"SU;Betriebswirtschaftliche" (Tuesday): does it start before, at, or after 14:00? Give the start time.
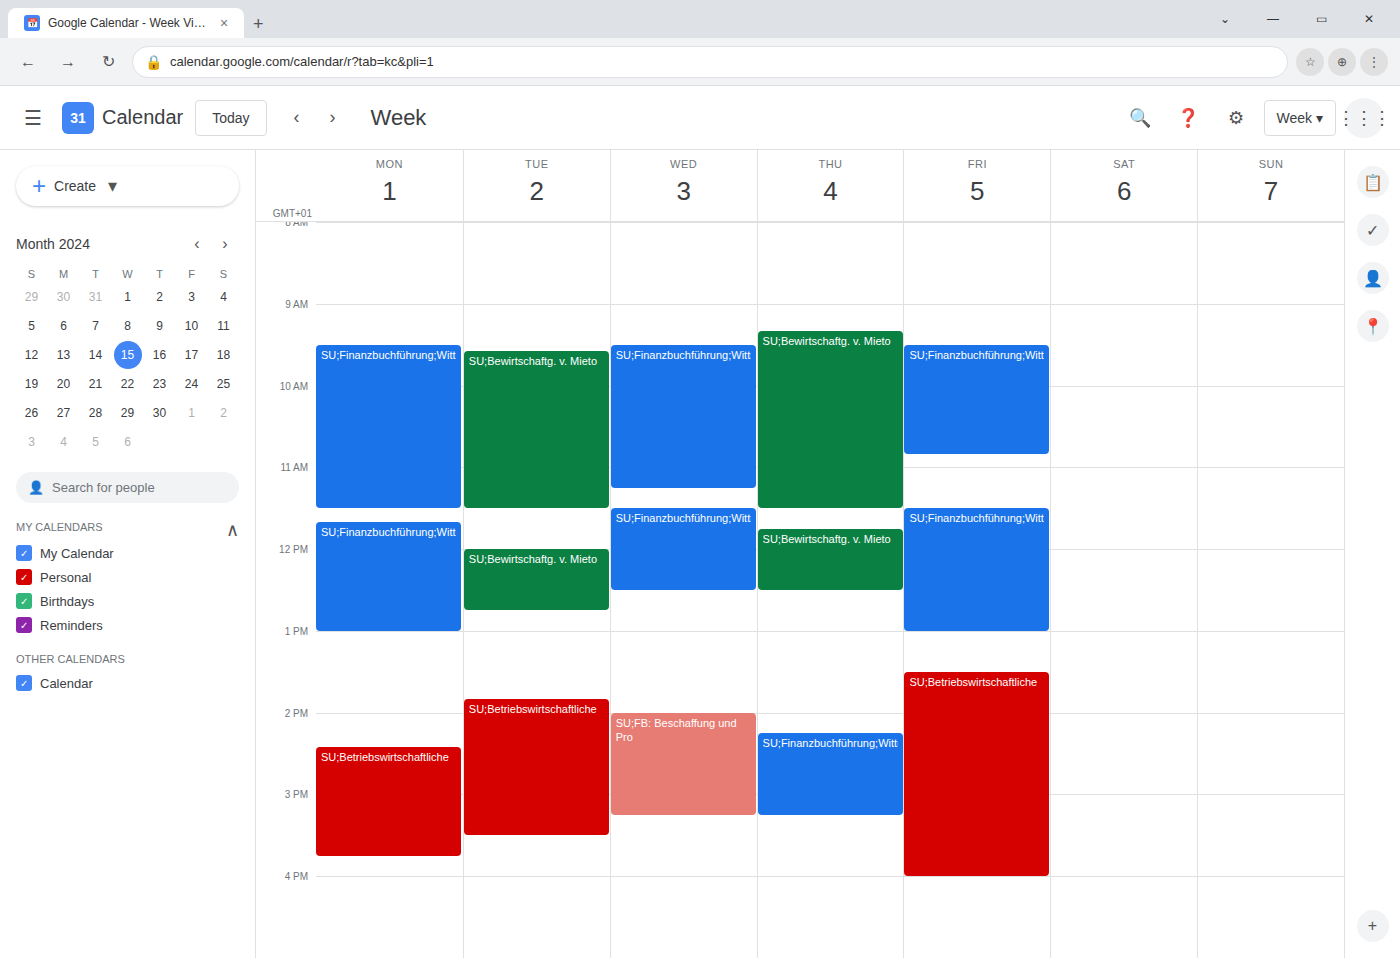
13:50 -- before 14:00, 10 minutes above the 14:00 line.